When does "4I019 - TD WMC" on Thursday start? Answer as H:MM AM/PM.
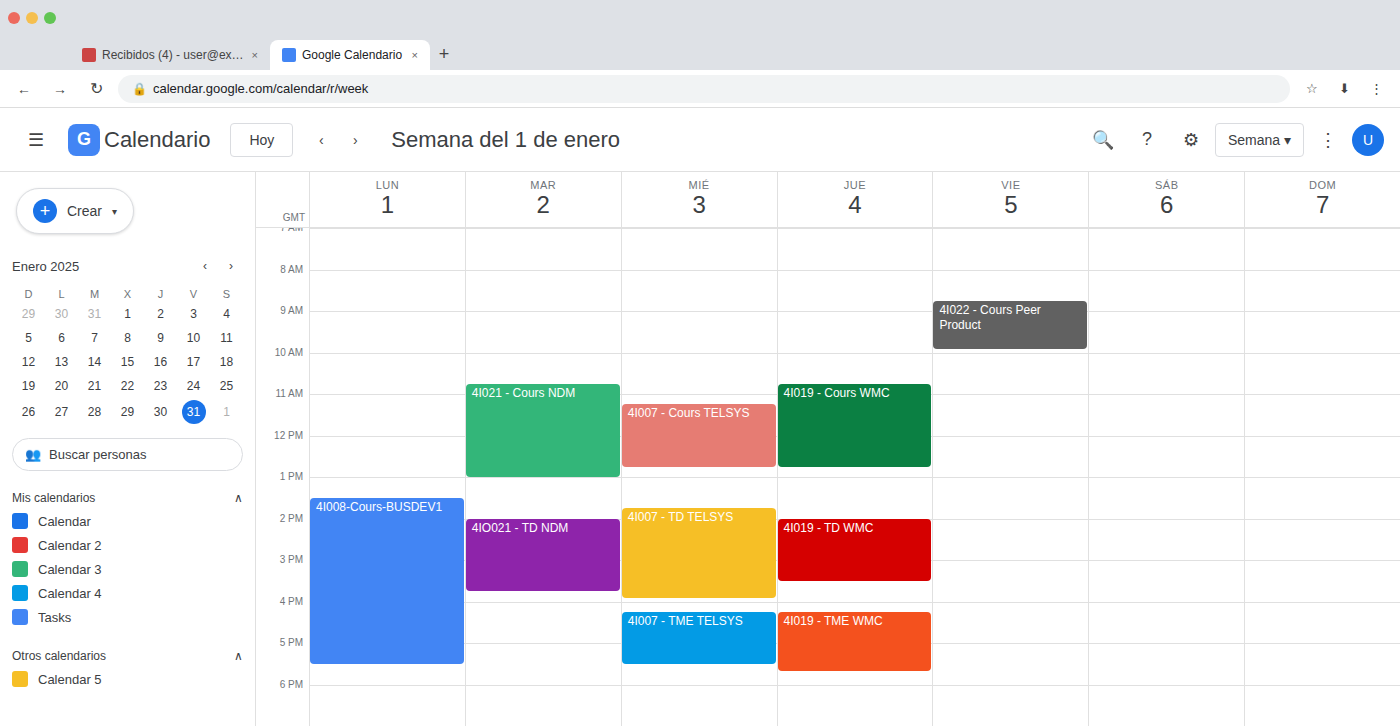
2:00 PM